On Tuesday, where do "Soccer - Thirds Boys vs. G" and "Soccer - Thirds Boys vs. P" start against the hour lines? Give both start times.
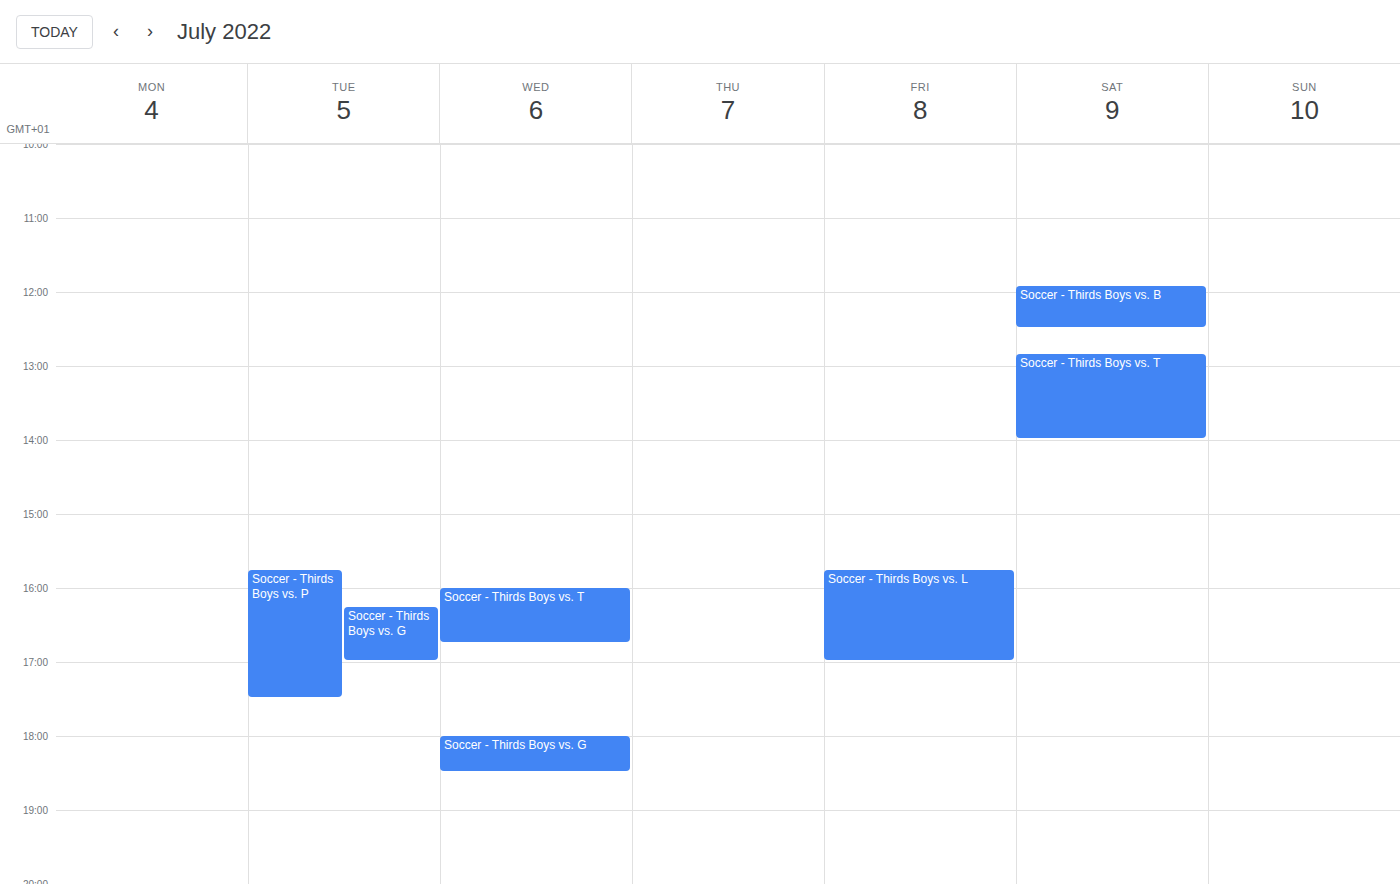
"Soccer - Thirds Boys vs. G": 4:15 PM, neither: a quarter of the way from the 4 PM line to the 5 PM line. "Soccer - Thirds Boys vs. P": 3:45 PM, neither: three quarters of the way from the 3 PM line to the 4 PM line.